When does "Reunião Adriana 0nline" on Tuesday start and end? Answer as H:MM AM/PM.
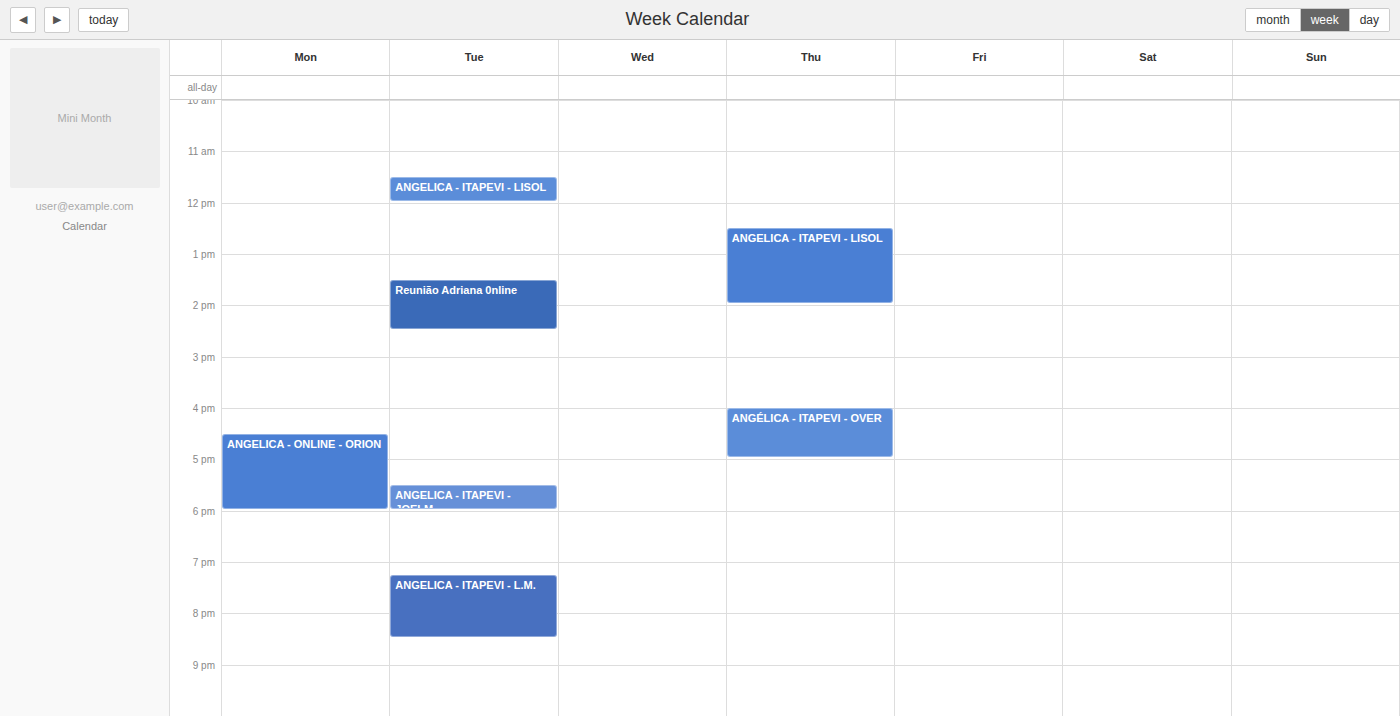
1:30 PM to 2:30 PM